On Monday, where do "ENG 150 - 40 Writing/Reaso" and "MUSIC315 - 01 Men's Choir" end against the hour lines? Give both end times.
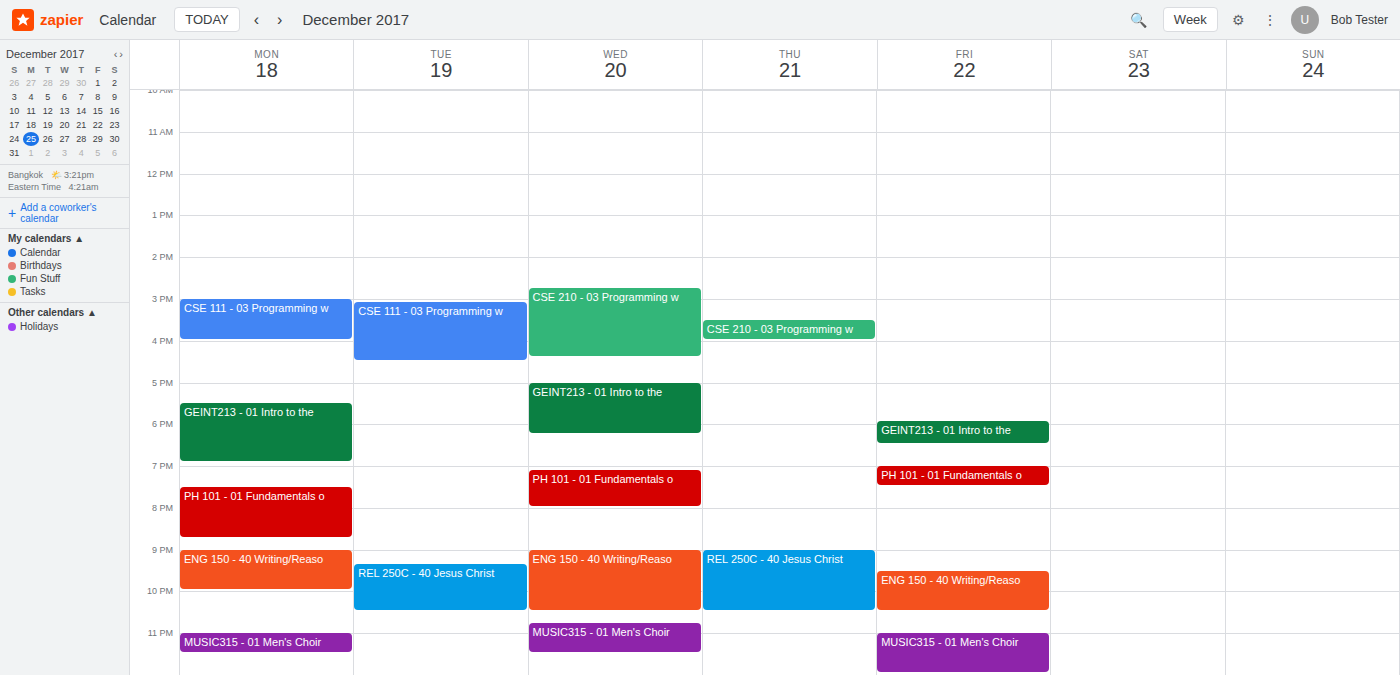
"ENG 150 - 40 Writing/Reaso": 10:00 PM, exactly on the 10 PM line. "MUSIC315 - 01 Men's Choir": 11:30 PM, halfway between the 11 PM and 12 AM lines.